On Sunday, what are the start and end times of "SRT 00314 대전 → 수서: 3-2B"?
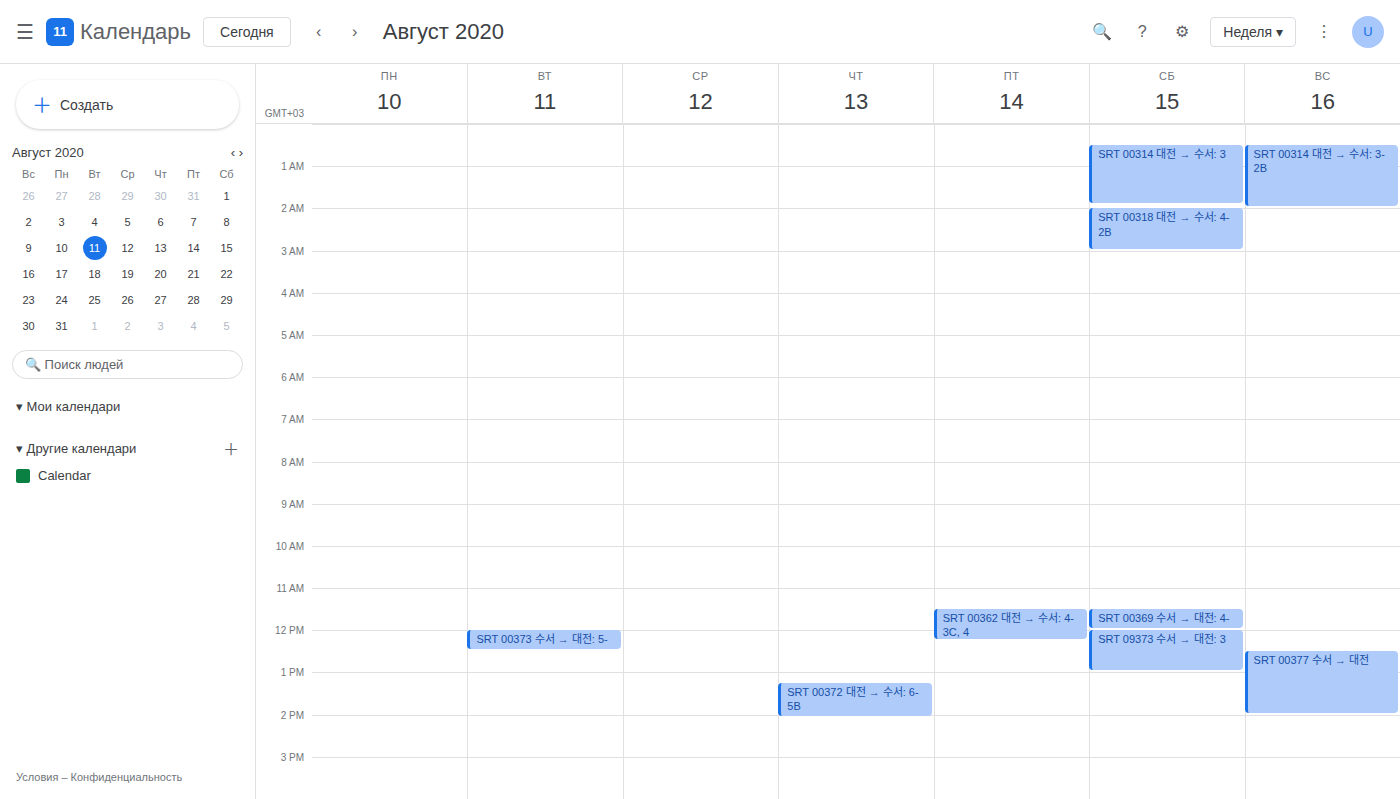
12:30 AM to 2:00 AM